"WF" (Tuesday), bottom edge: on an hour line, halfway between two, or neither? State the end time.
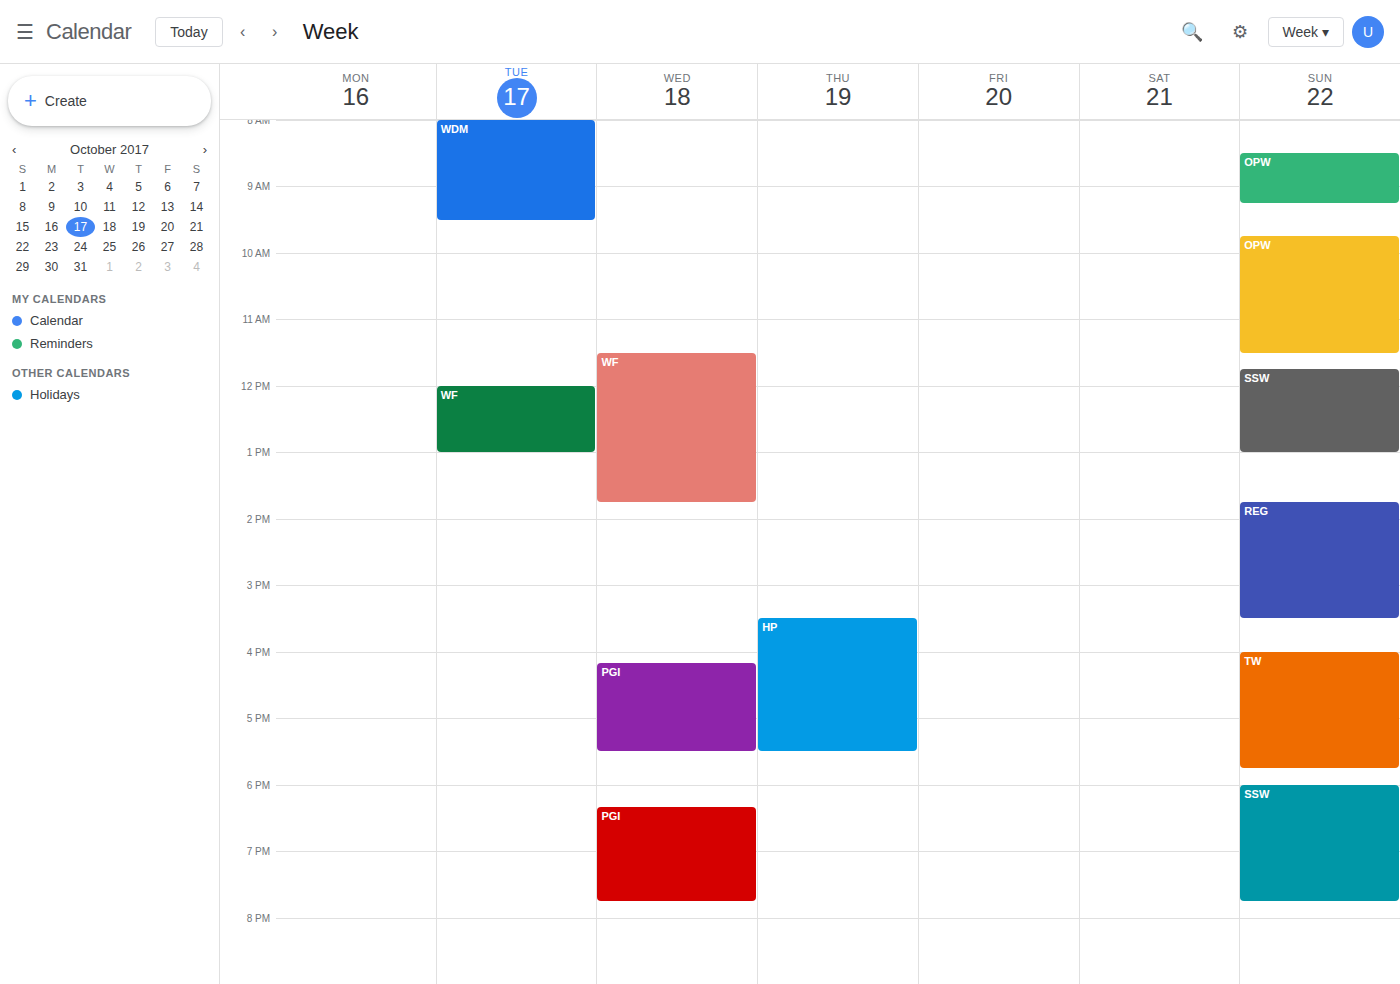
1:00 PM -- exactly on the 1 PM line.